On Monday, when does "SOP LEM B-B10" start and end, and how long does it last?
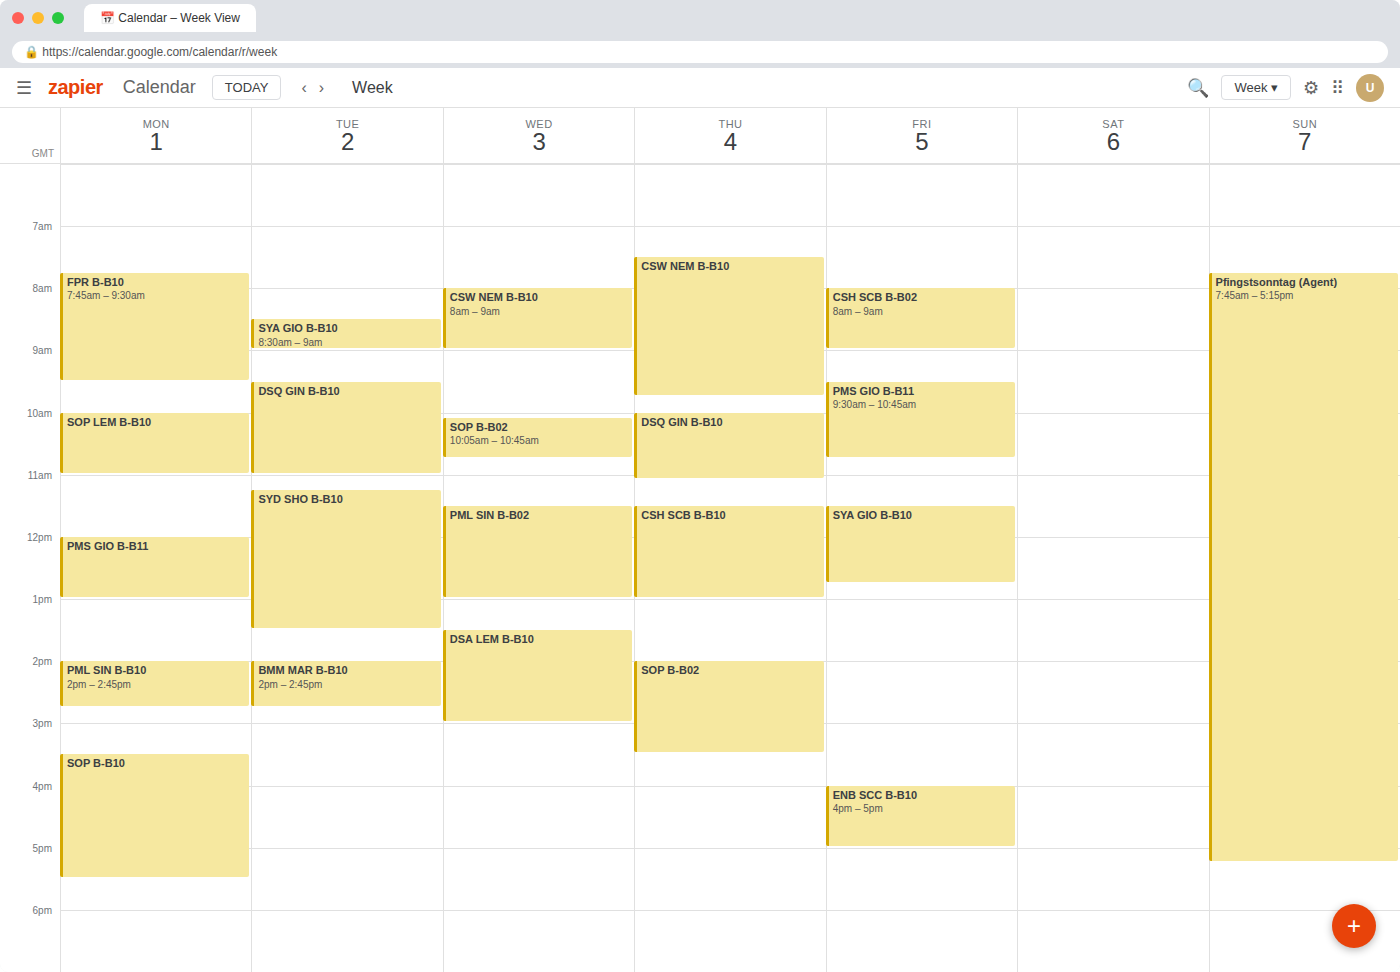
10:00 to 11:00, 1 hour